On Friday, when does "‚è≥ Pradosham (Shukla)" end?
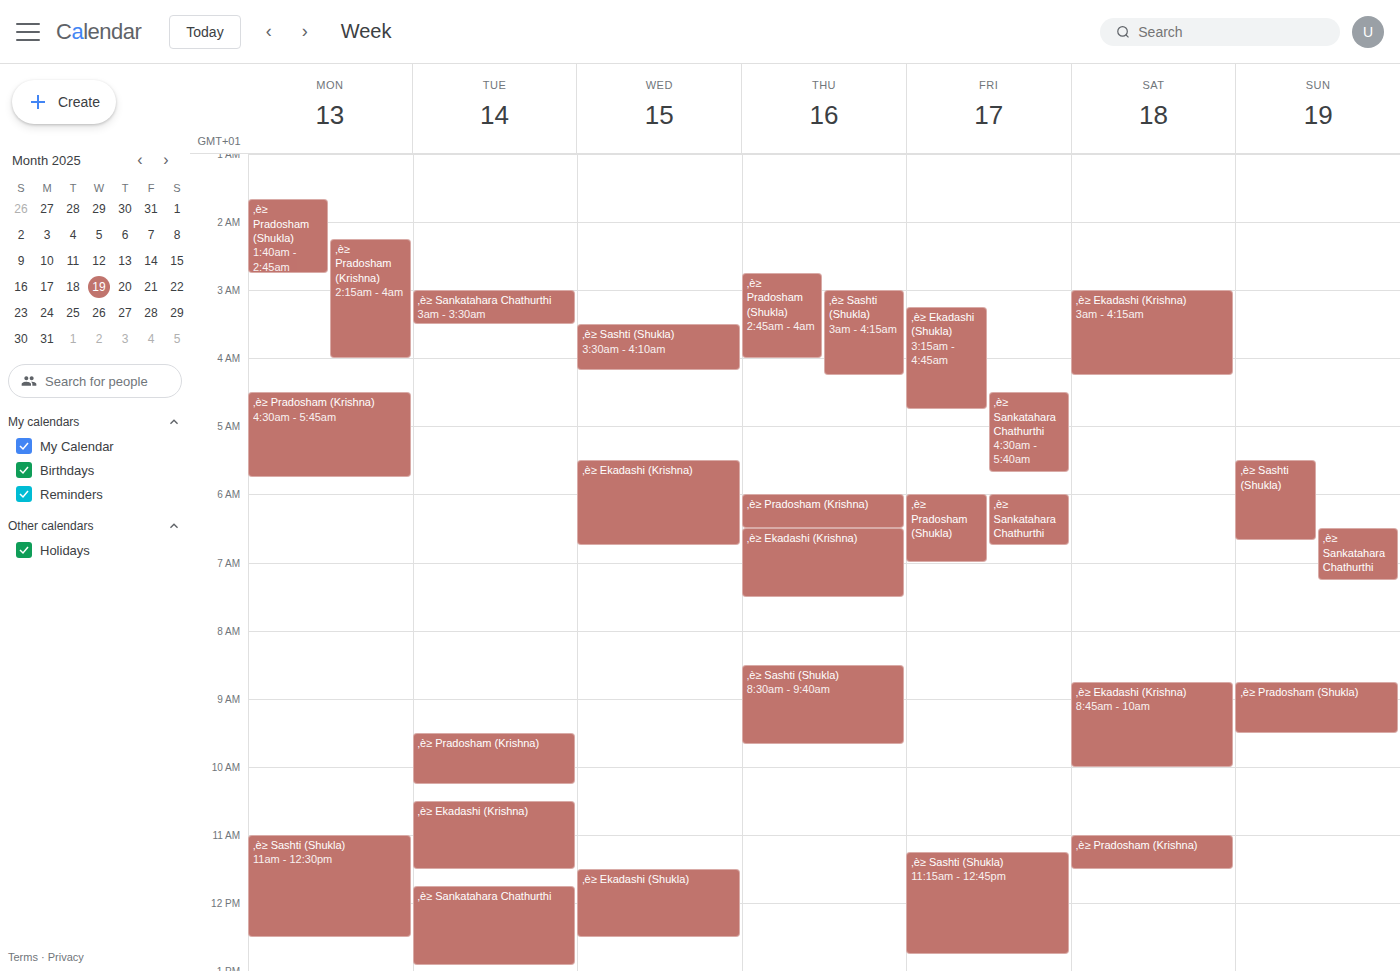
7:00 AM